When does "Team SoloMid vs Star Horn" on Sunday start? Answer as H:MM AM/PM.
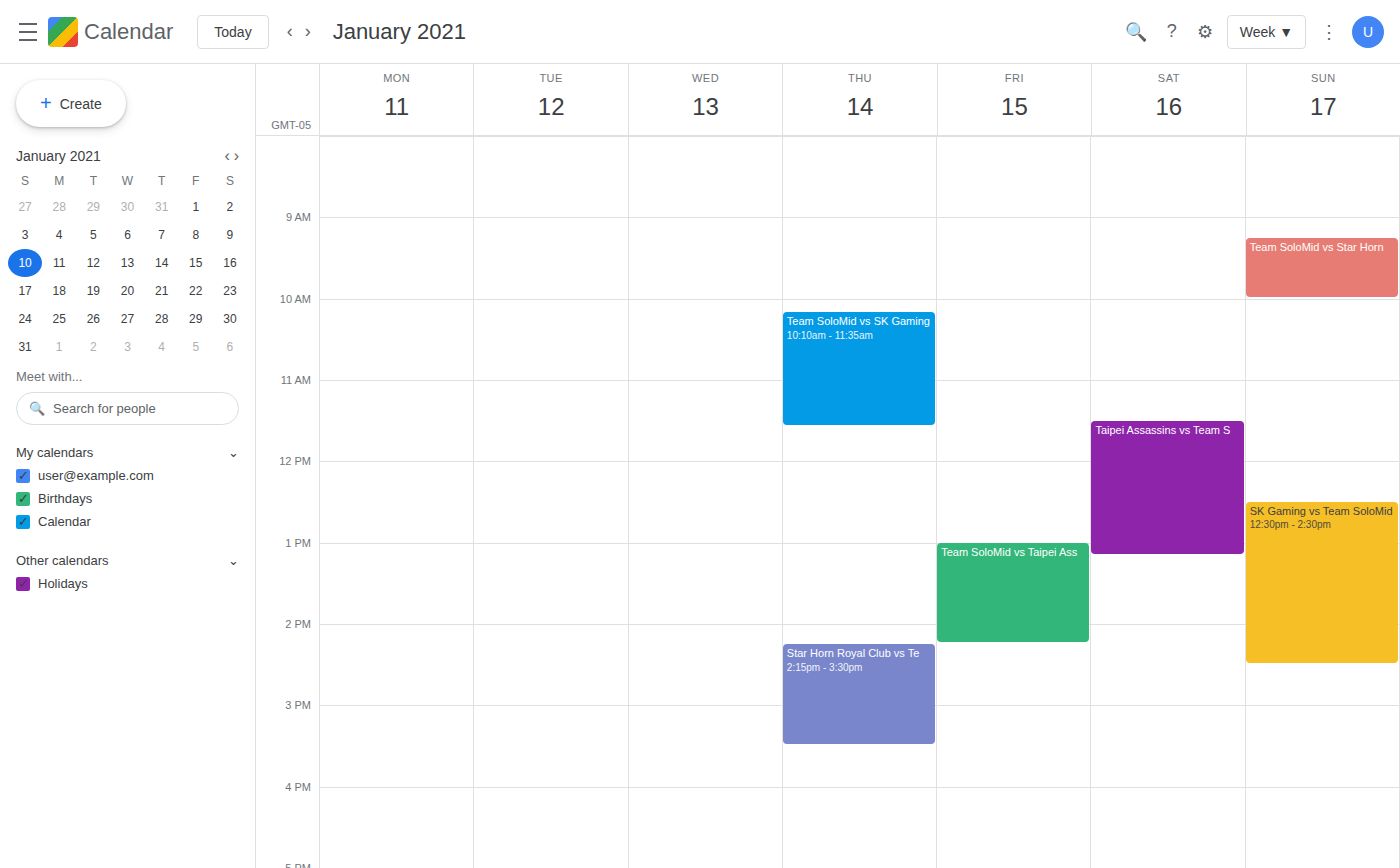
9:15 AM